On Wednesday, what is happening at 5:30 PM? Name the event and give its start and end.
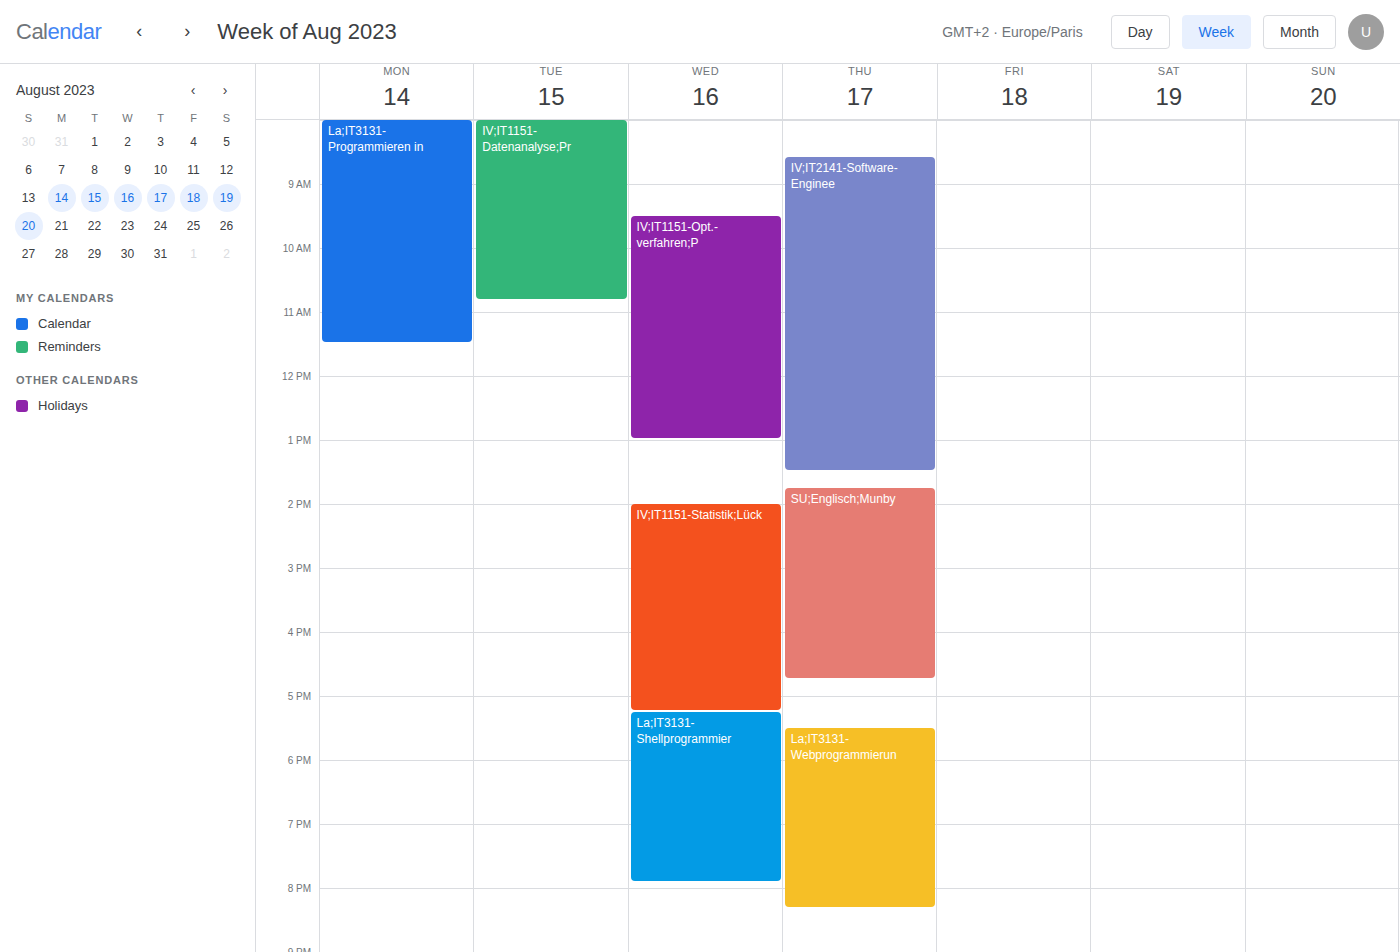
"La;IT3131-Shellprogrammier", 5:15 PM to 7:55 PM